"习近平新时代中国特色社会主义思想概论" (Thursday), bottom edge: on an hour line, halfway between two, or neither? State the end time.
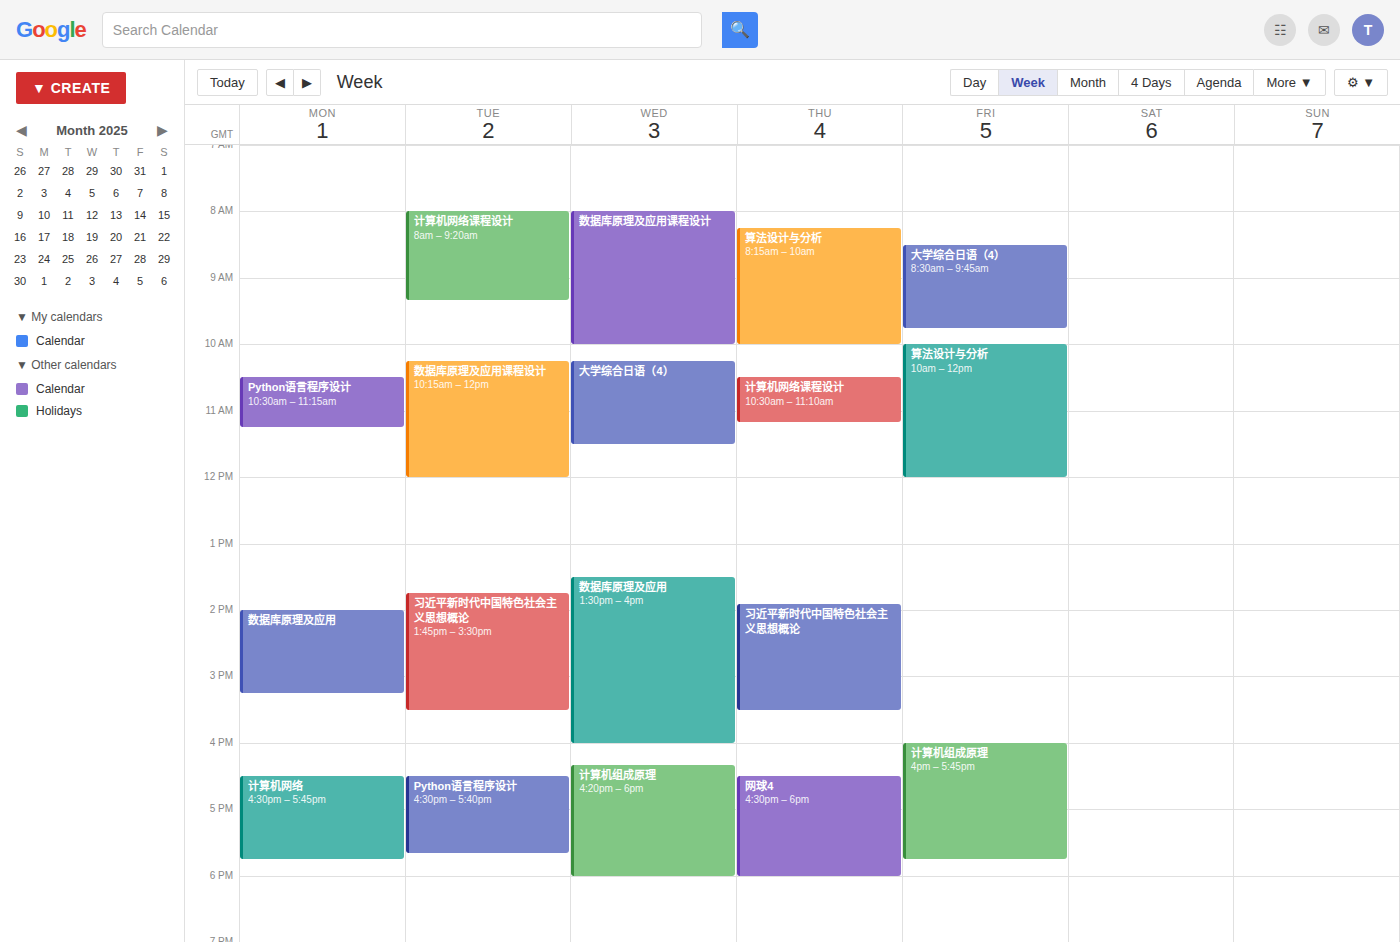
3:30 PM -- halfway between the 3 PM and 4 PM lines.